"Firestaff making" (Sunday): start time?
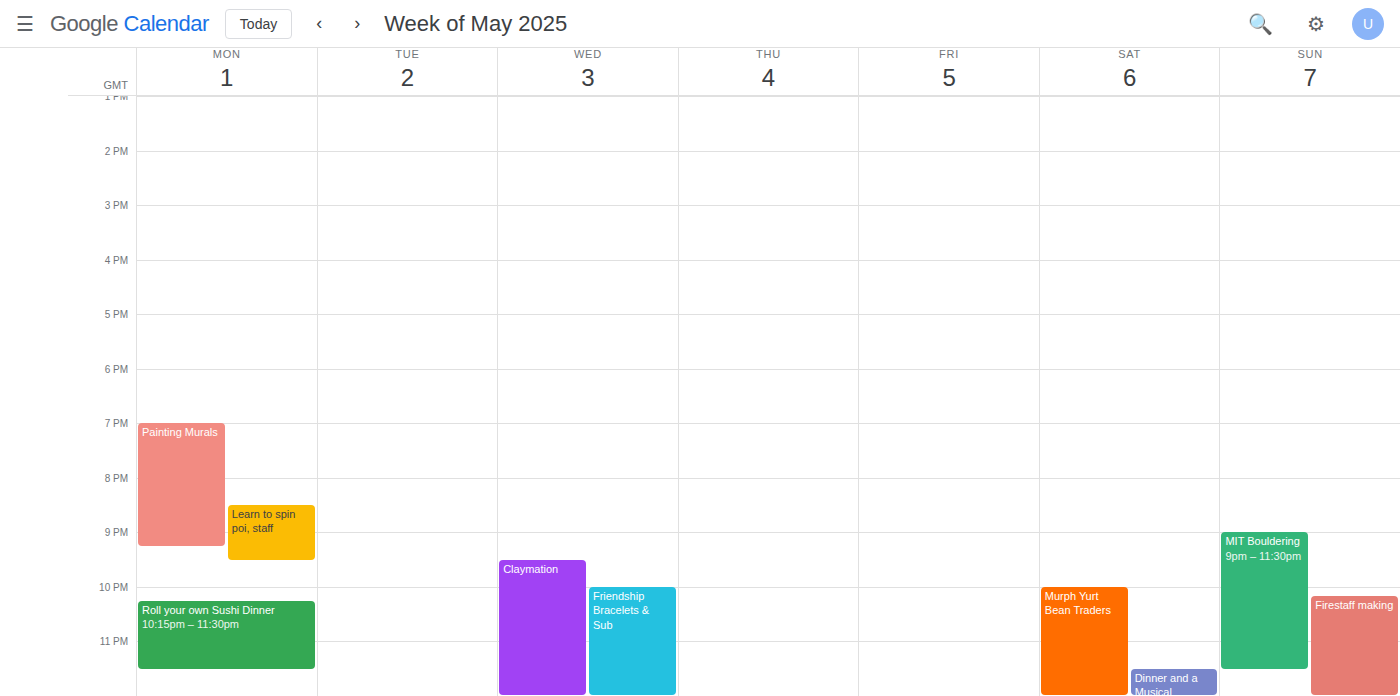
22:10